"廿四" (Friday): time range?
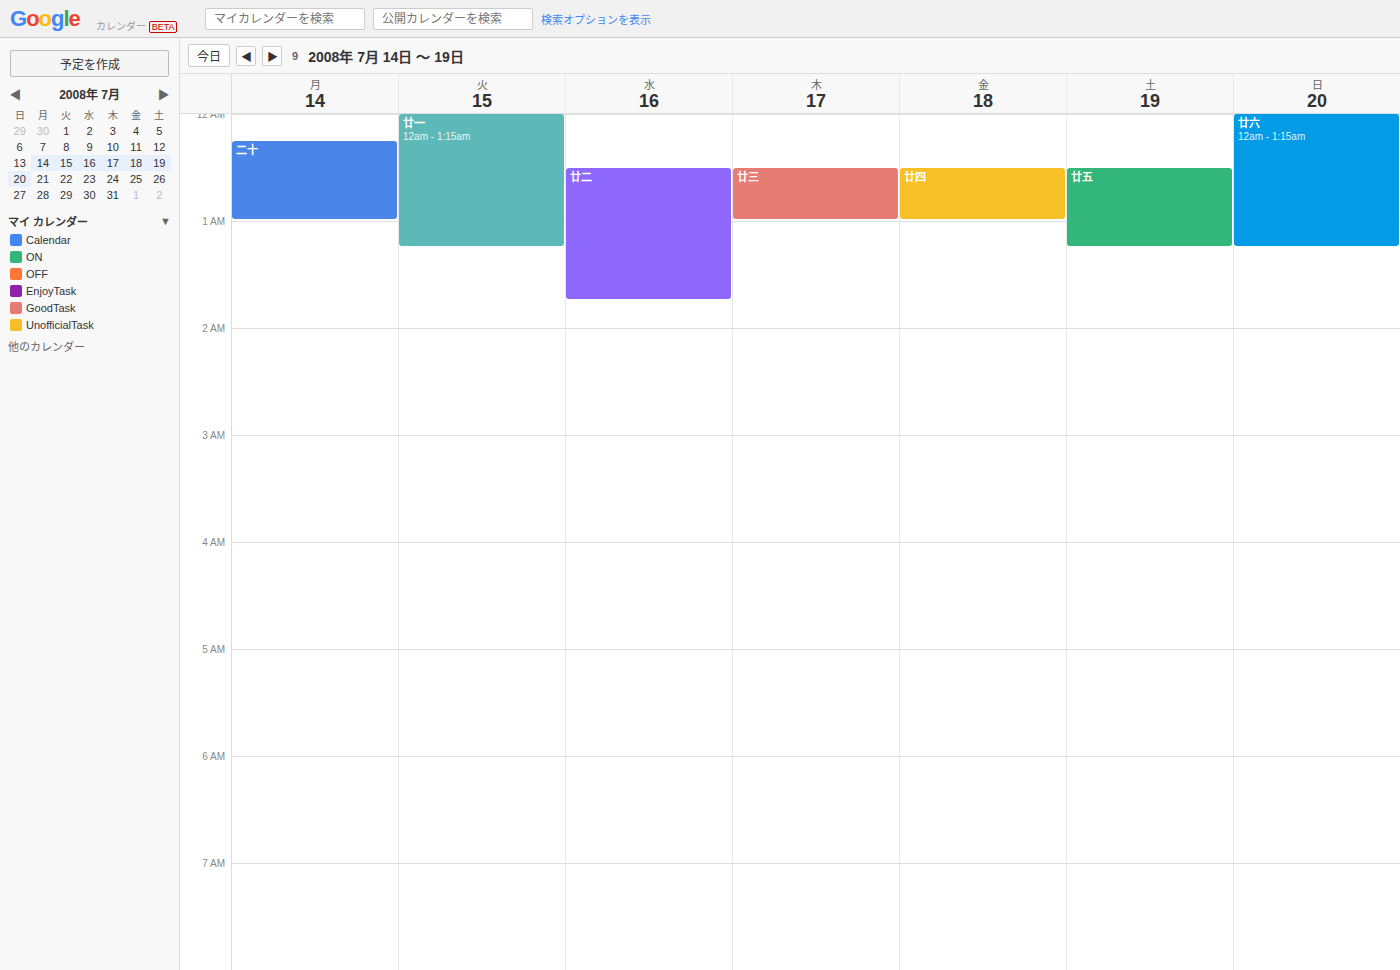
12:30 AM to 1:00 AM